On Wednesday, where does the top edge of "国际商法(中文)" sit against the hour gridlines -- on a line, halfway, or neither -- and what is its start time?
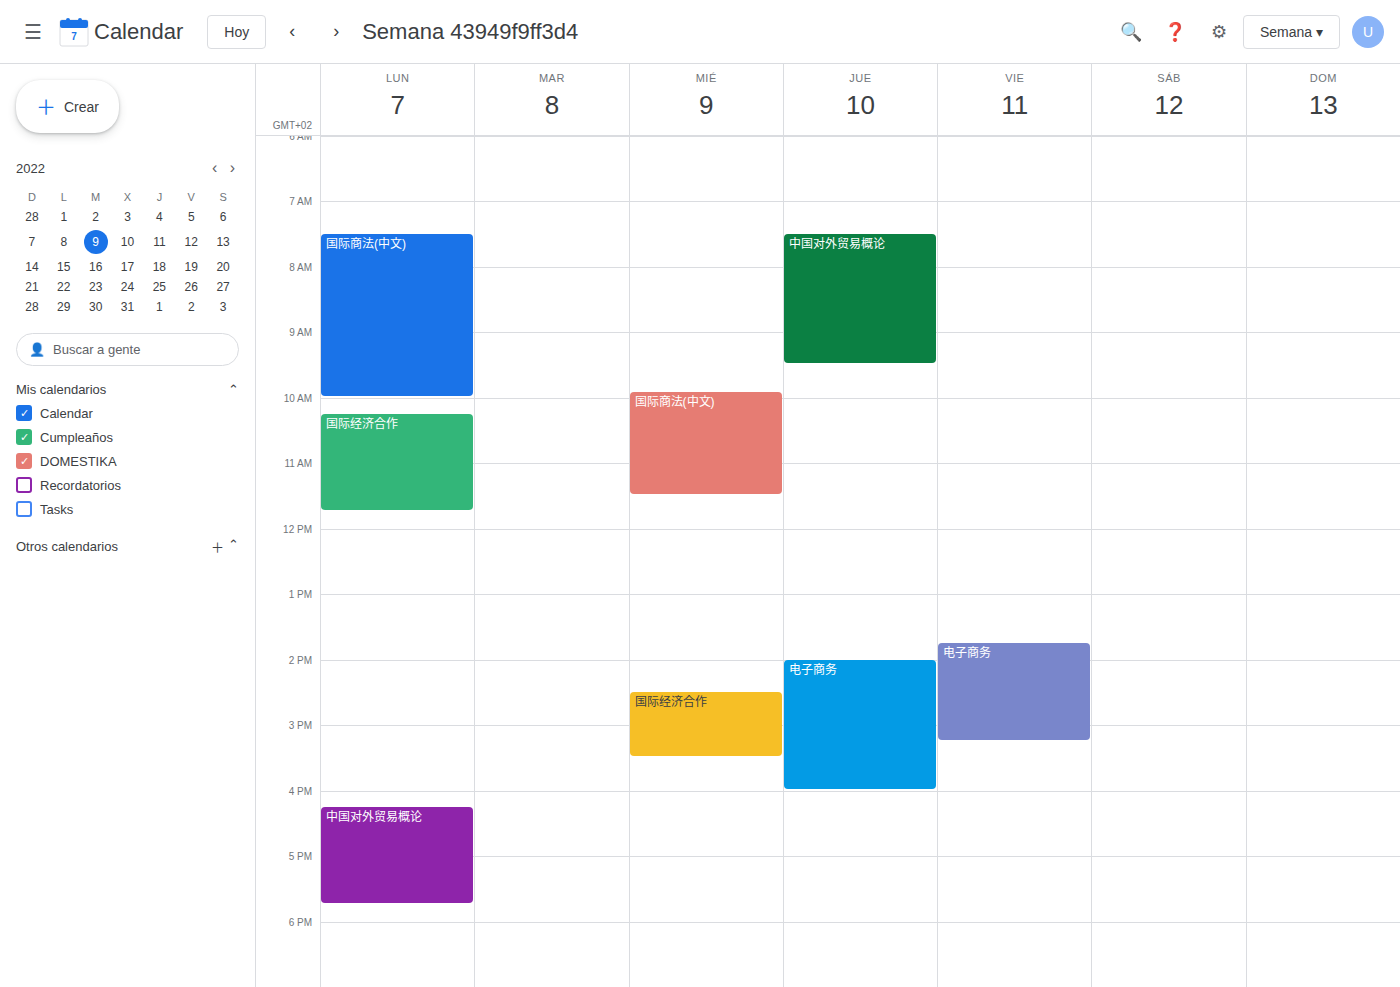
9:55 AM -- neither: 55 minutes below the 9 AM line and 5 minutes above the 10 AM line.